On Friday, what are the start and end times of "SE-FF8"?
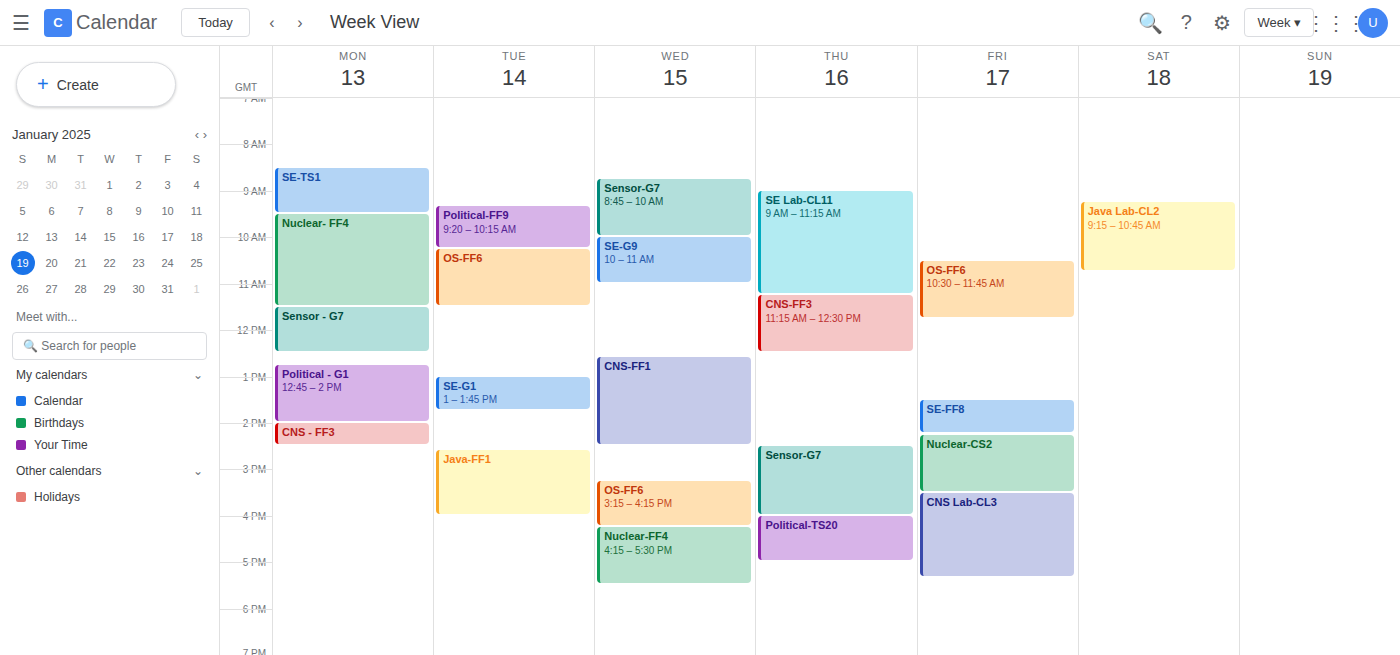
1:30 PM to 2:15 PM